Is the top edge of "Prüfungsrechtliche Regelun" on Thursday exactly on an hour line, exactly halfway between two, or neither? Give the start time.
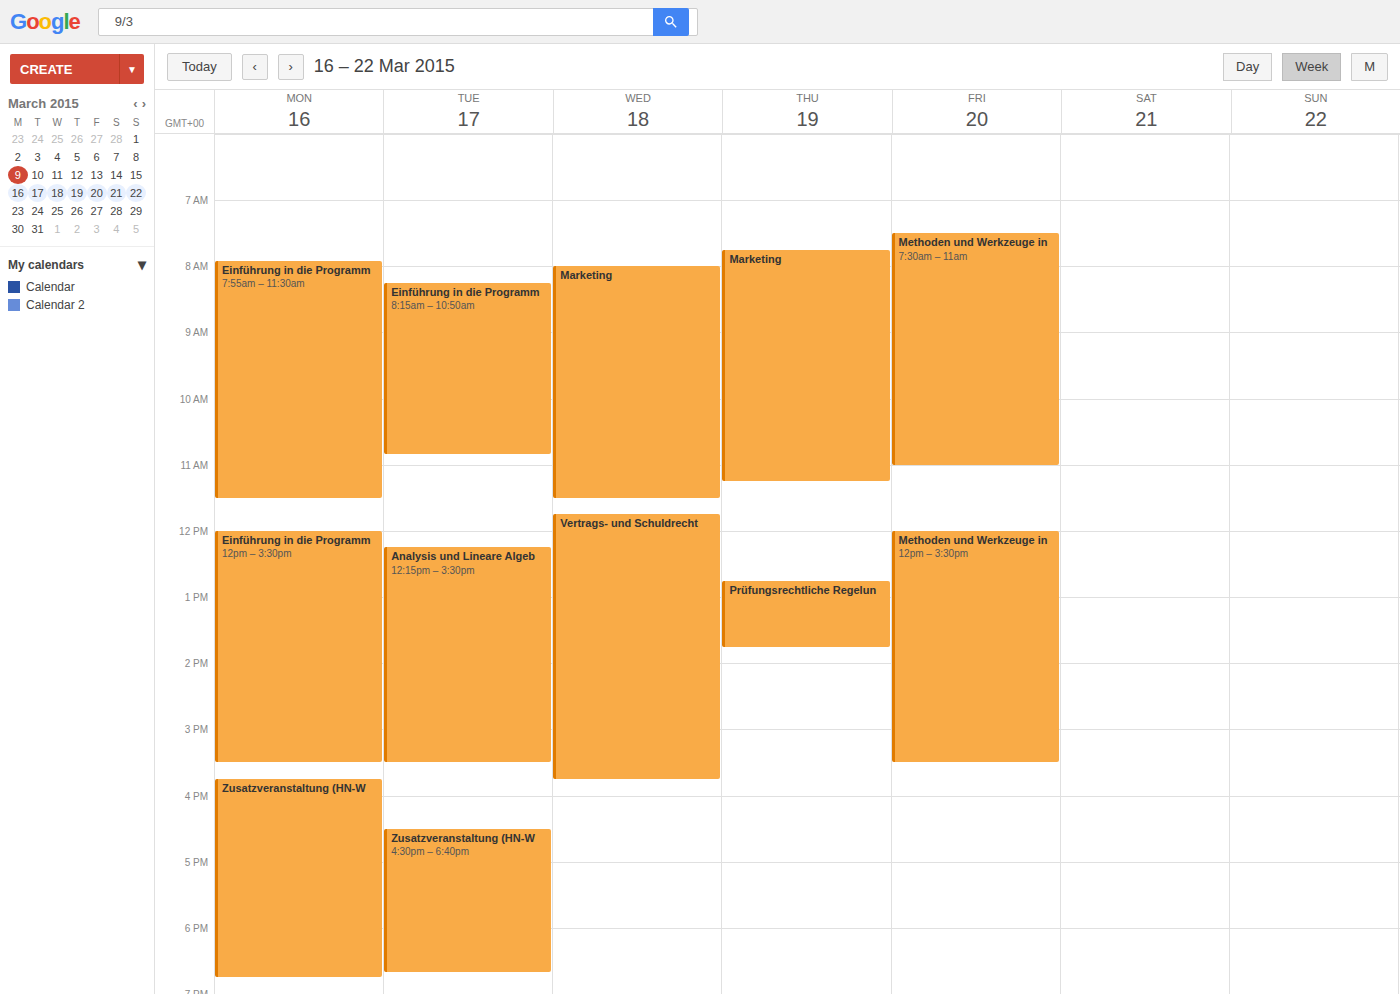
12:45 PM -- neither: three quarters of the way from the 12 PM line to the 1 PM line.